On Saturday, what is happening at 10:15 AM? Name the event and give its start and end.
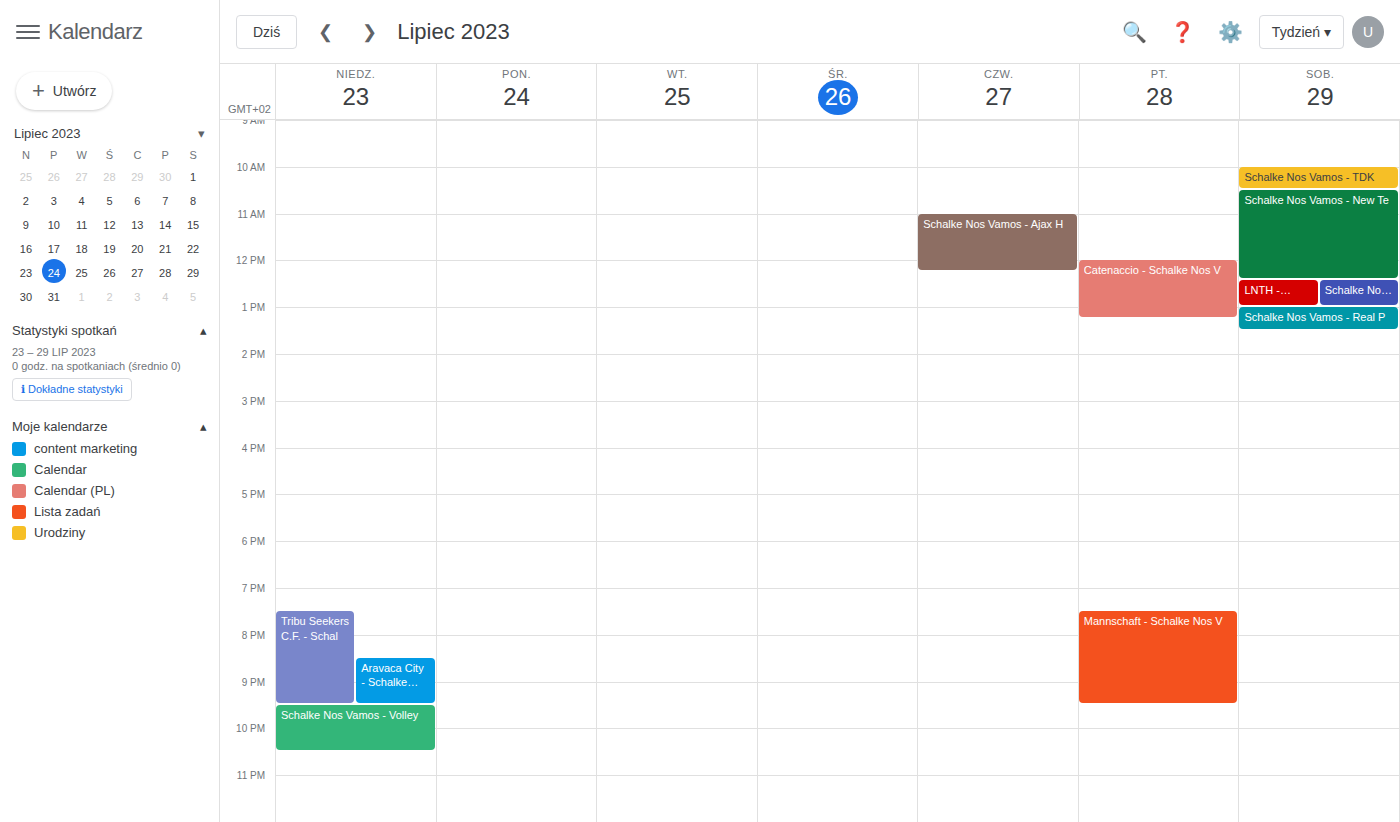
"Schalke Nos Vamos - TDK", 10:00 AM to 10:30 AM